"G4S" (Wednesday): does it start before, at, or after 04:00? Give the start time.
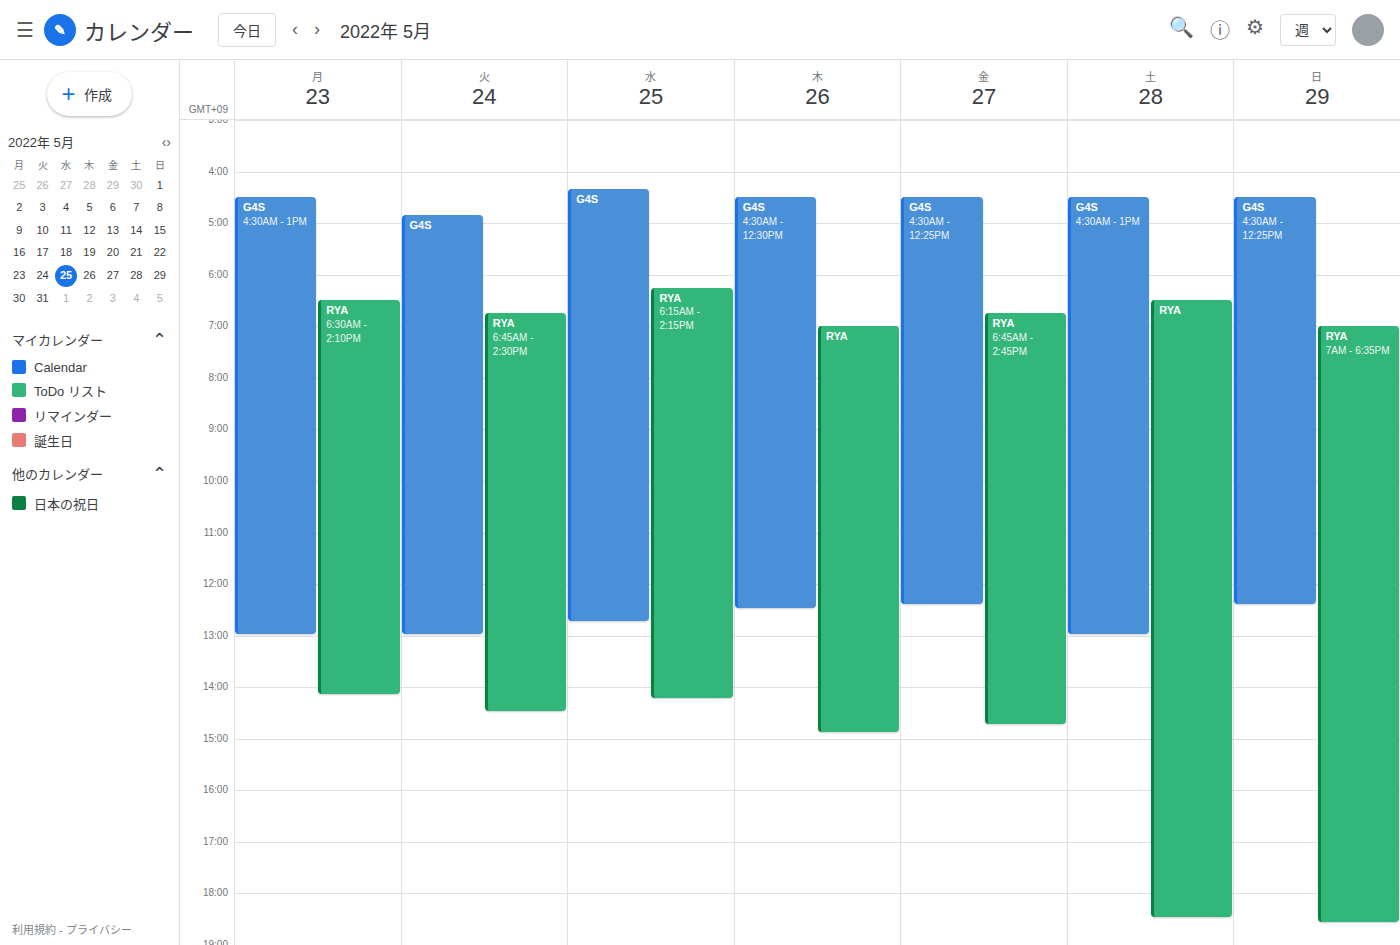
04:20 -- after 04:00, 20 minutes below the 04:00 line.